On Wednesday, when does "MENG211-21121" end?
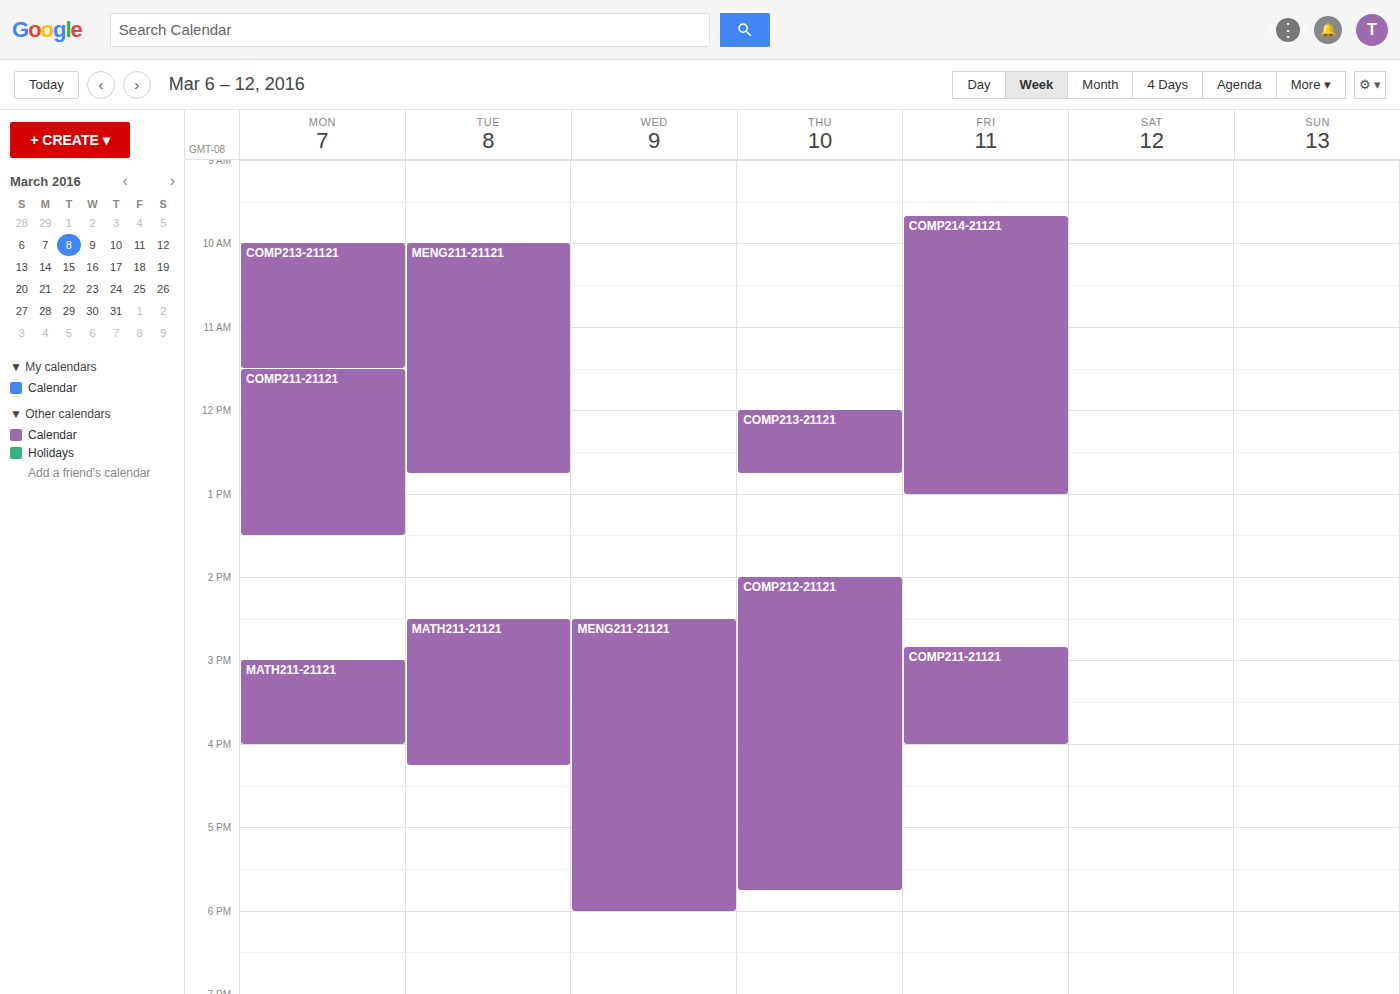
6:00 PM